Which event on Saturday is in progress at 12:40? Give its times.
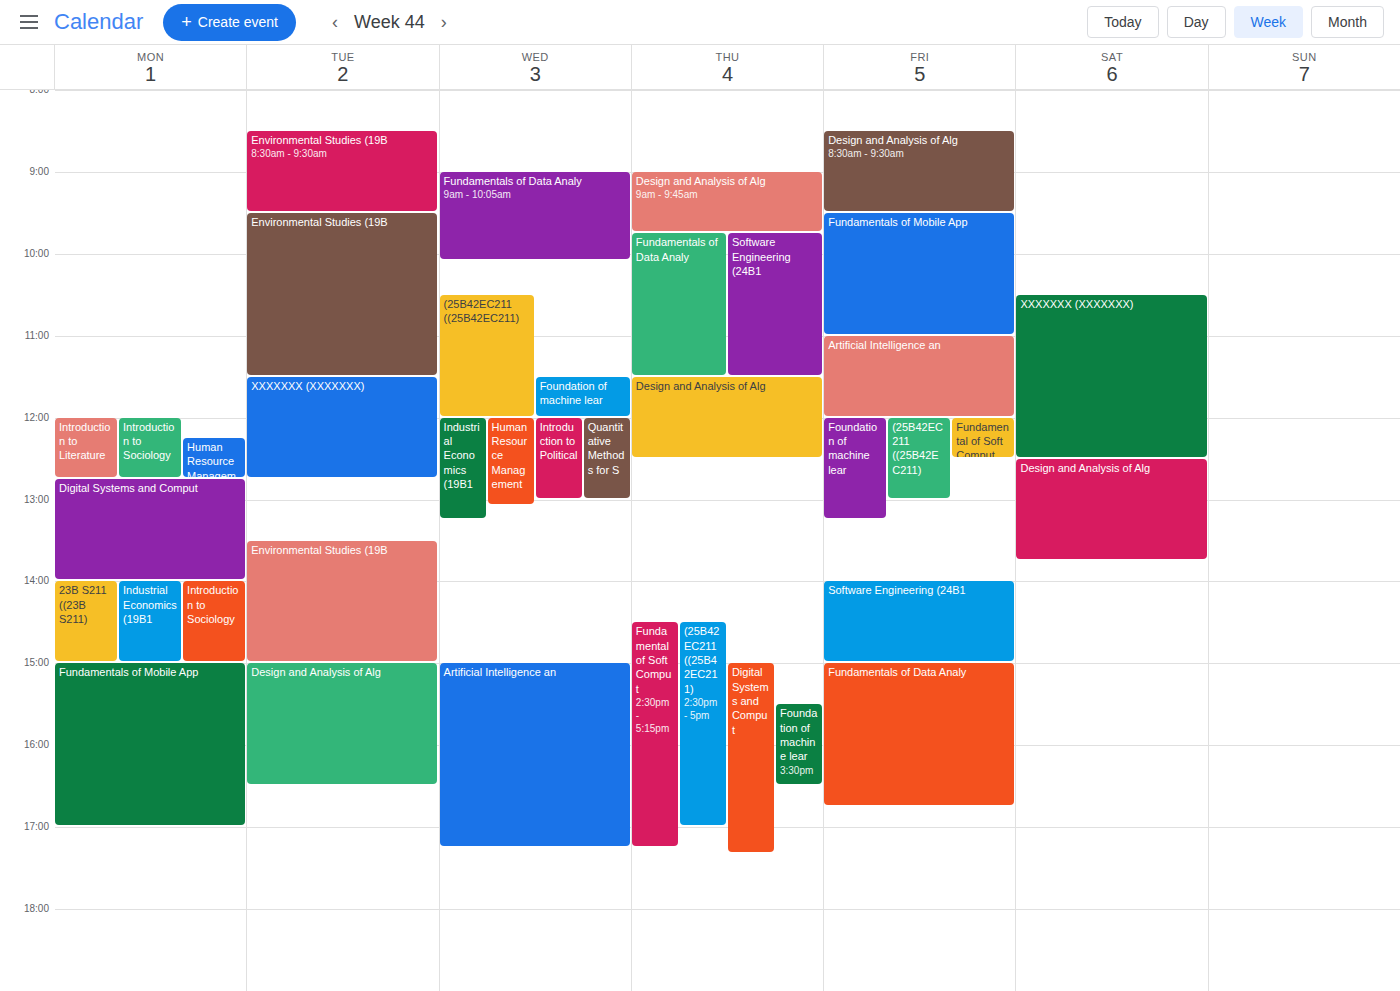
"Design and Analysis of Alg", 12:30 to 13:45